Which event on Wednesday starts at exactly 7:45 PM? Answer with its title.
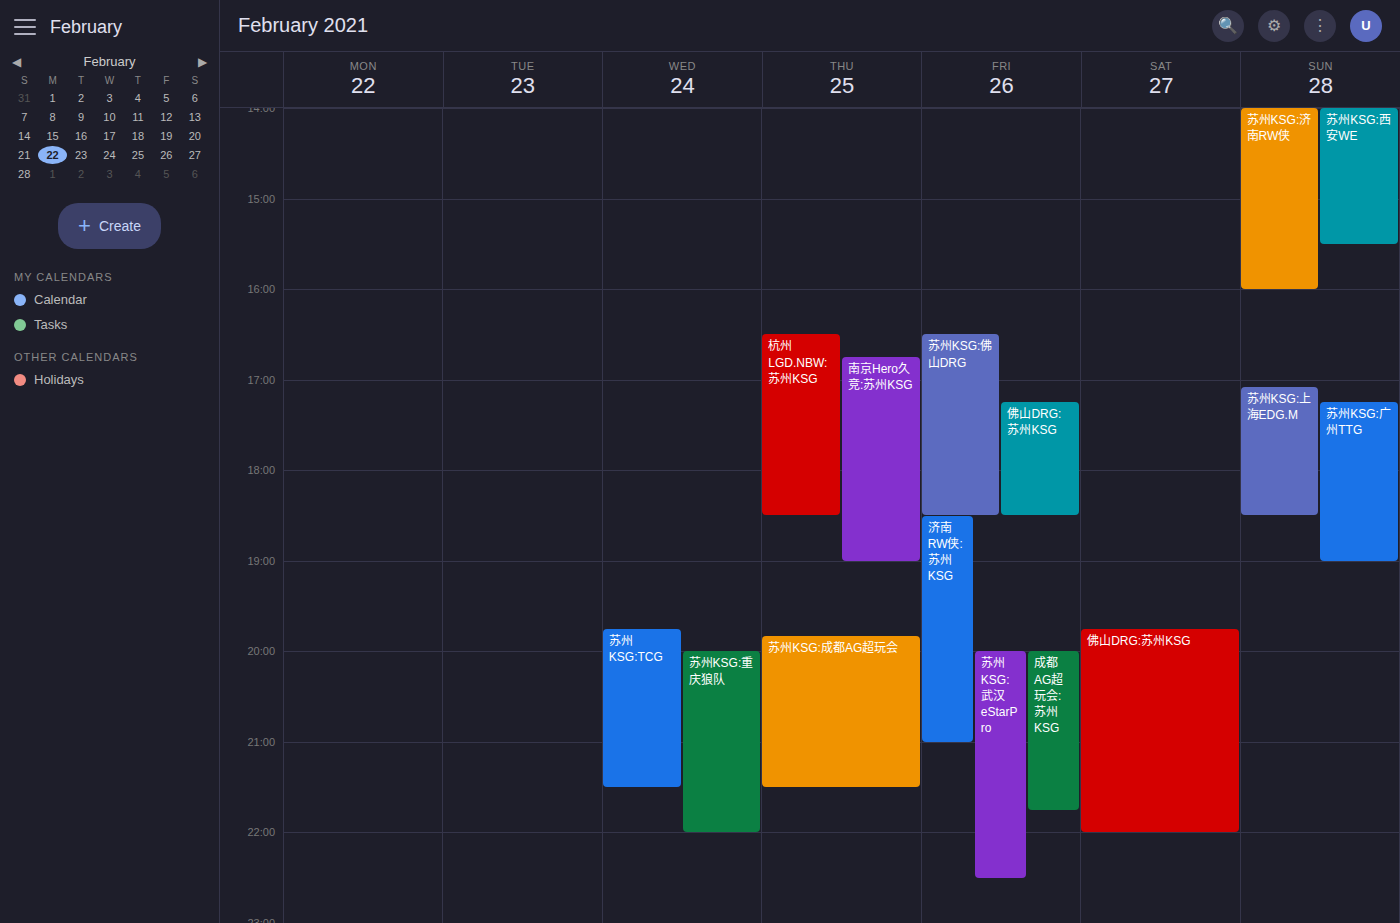
"苏州KSG:TCG"